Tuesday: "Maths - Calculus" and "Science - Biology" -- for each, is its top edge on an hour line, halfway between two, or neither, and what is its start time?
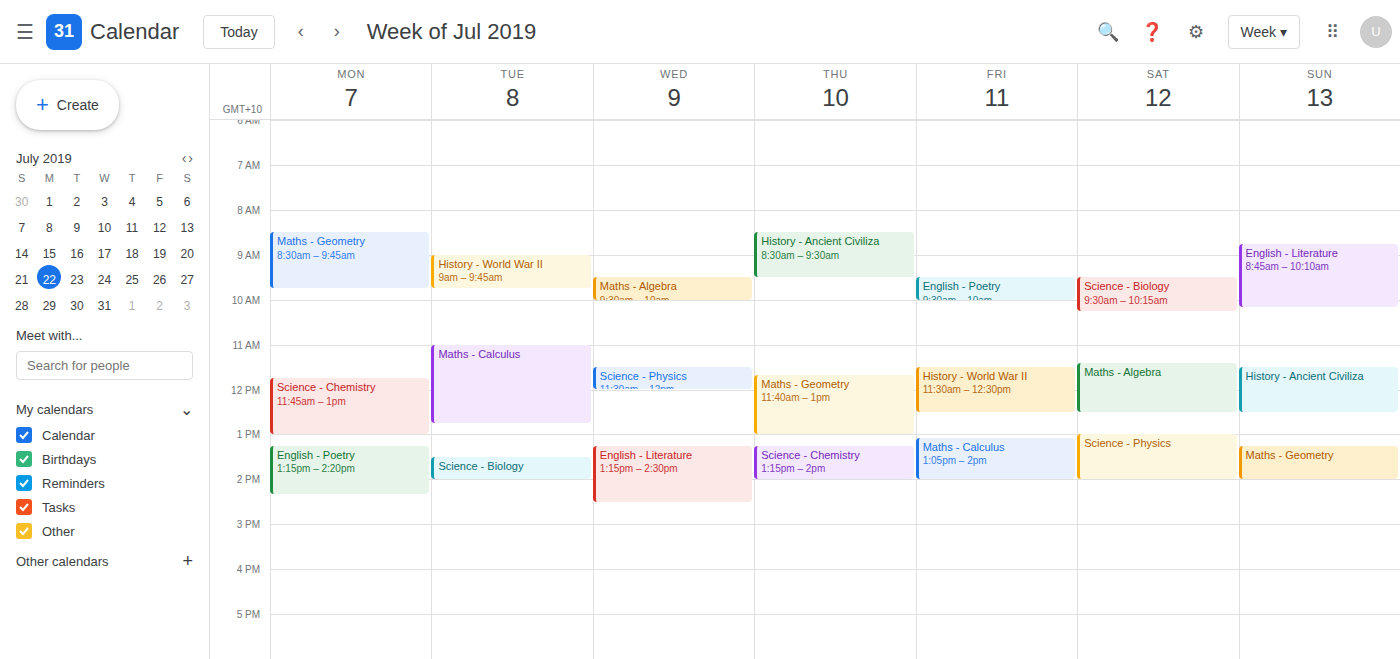
"Maths - Calculus": 11:00 AM, exactly on the 11 AM line. "Science - Biology": 1:30 PM, halfway between the 1 PM and 2 PM lines.